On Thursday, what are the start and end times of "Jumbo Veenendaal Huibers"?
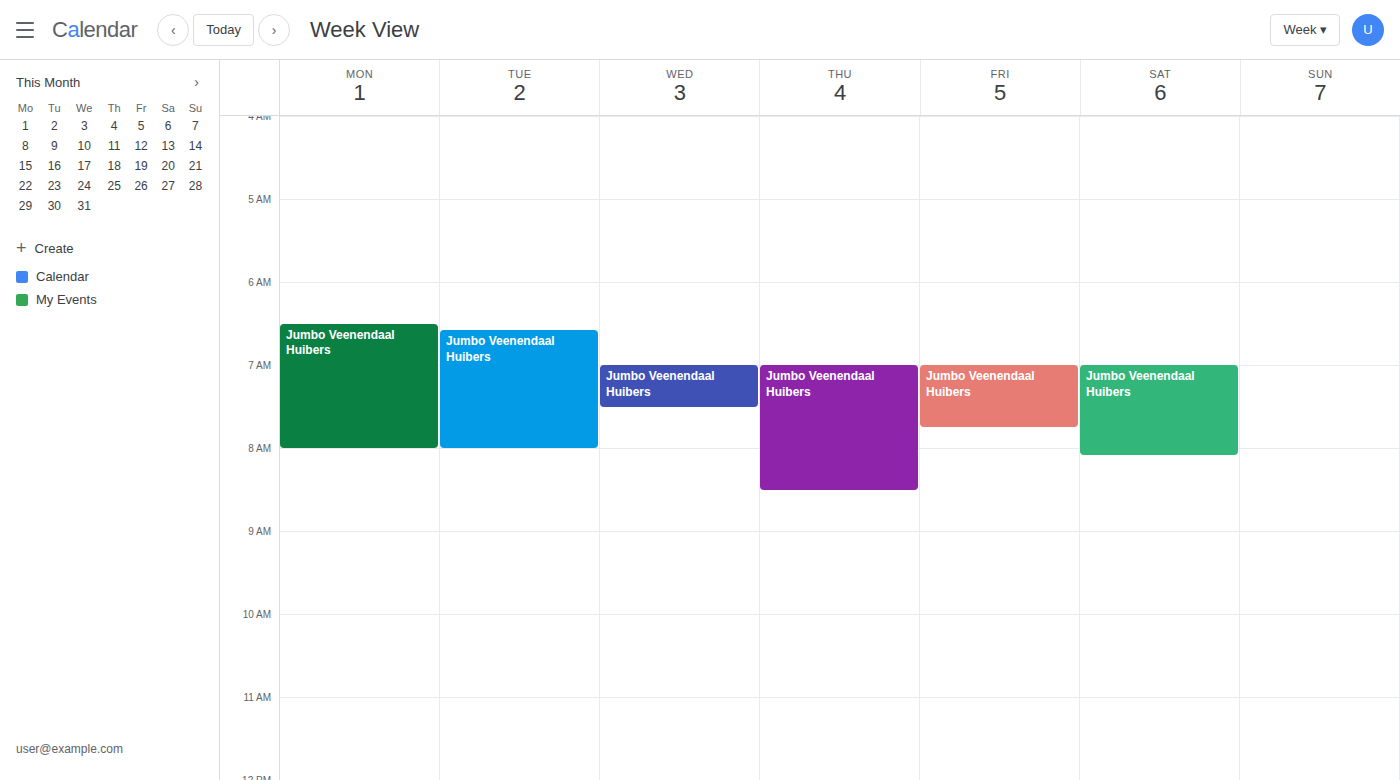
07:00 to 08:30